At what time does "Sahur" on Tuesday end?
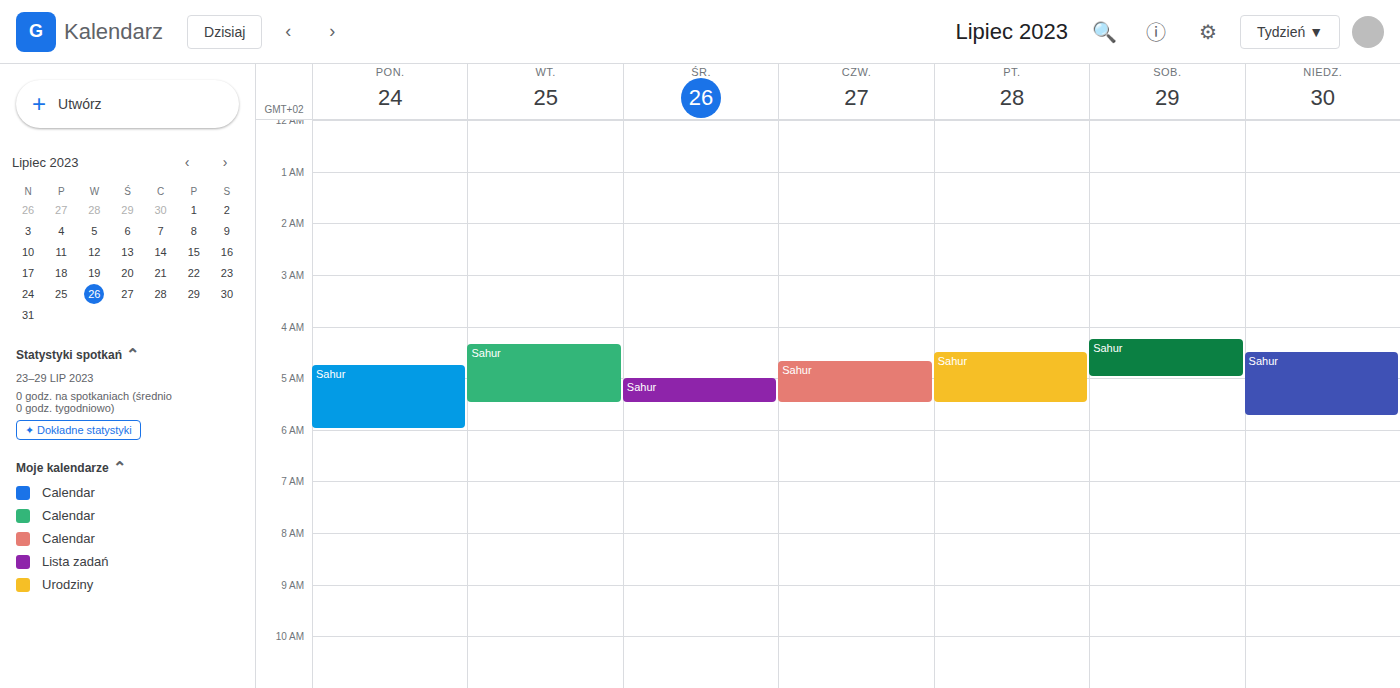
5:30 AM